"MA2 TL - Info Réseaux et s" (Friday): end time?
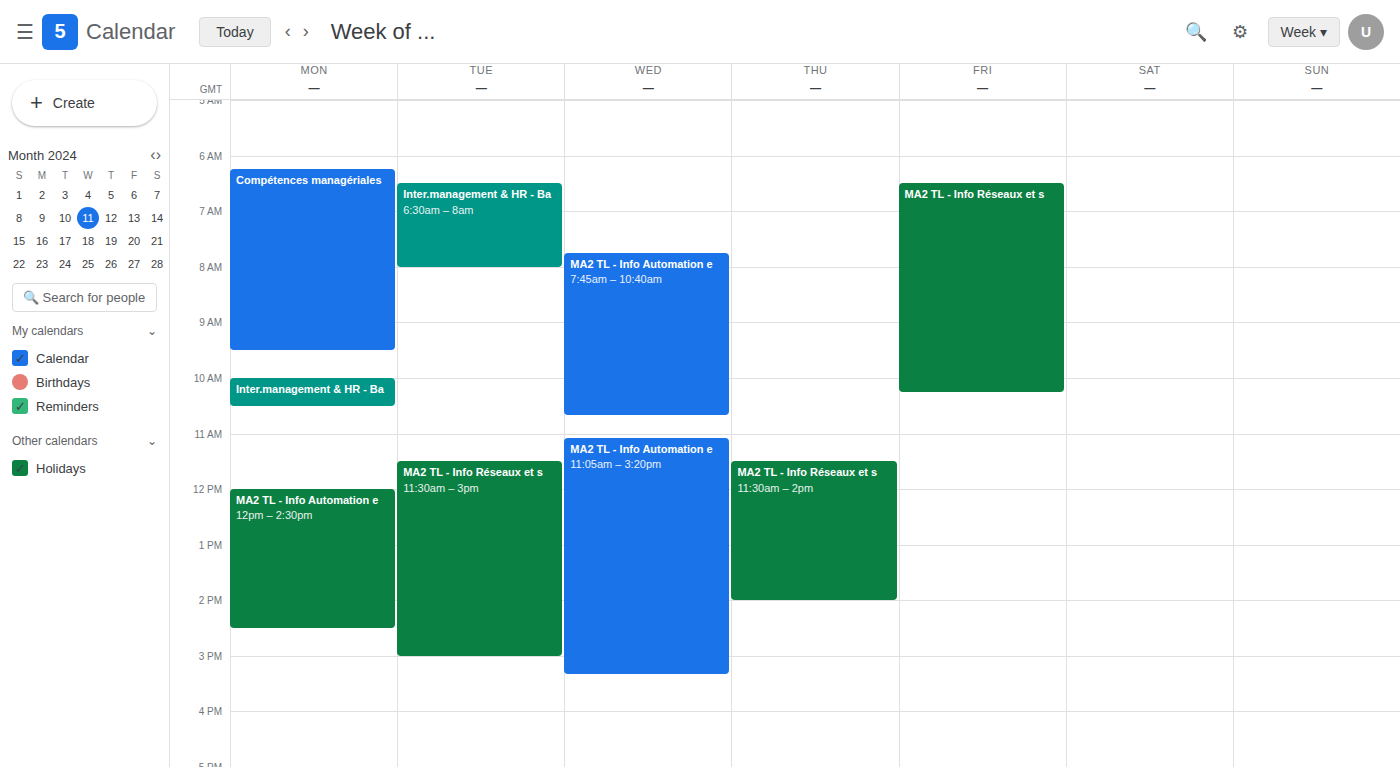
10:15